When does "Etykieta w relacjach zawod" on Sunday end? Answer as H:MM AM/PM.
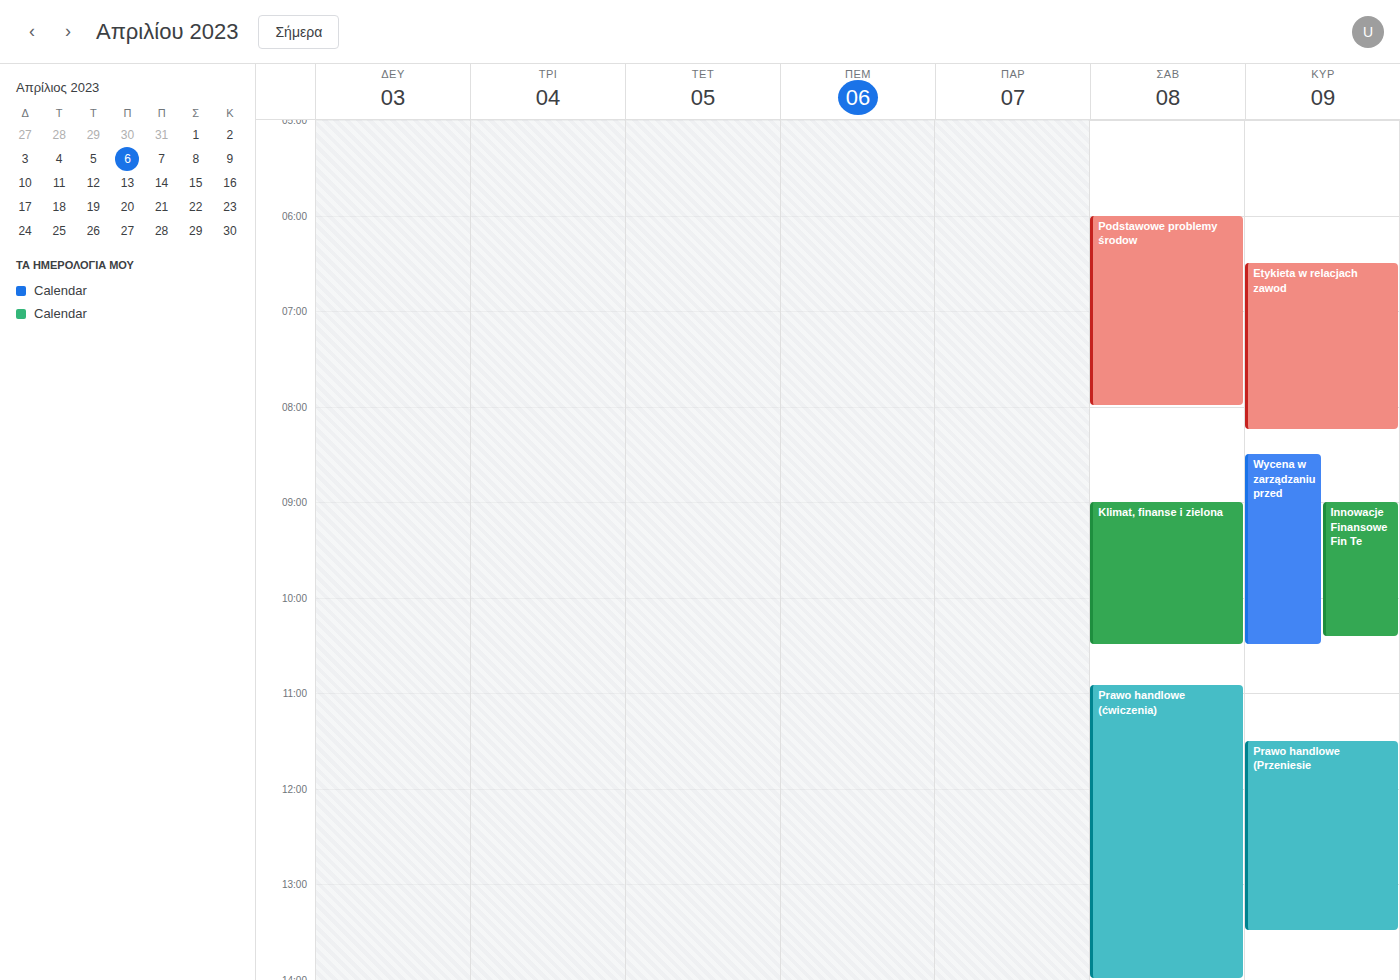
8:15 AM